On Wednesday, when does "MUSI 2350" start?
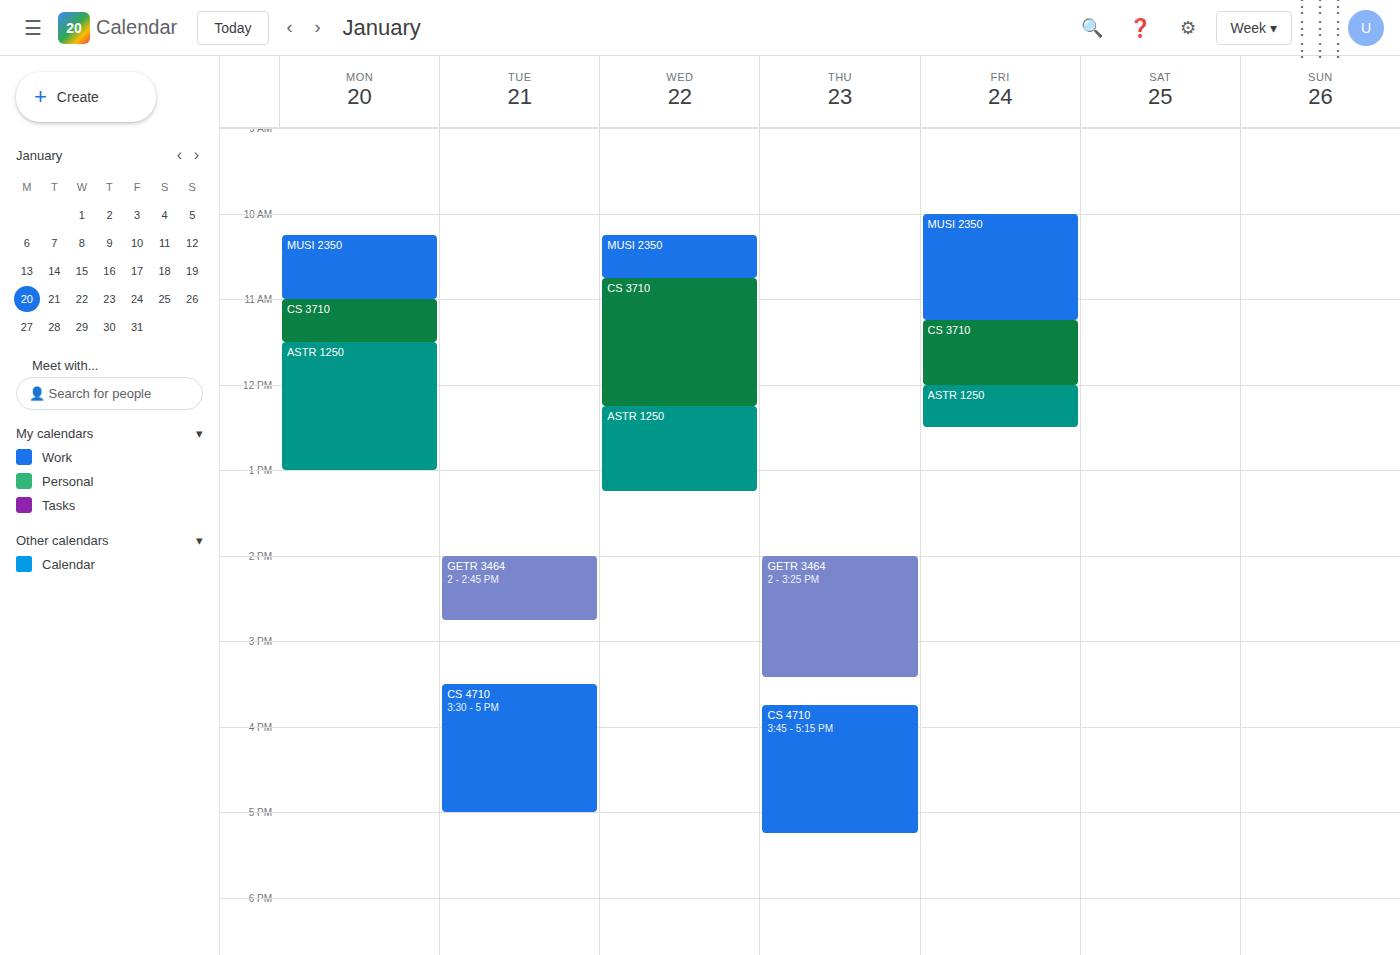
10:15 AM